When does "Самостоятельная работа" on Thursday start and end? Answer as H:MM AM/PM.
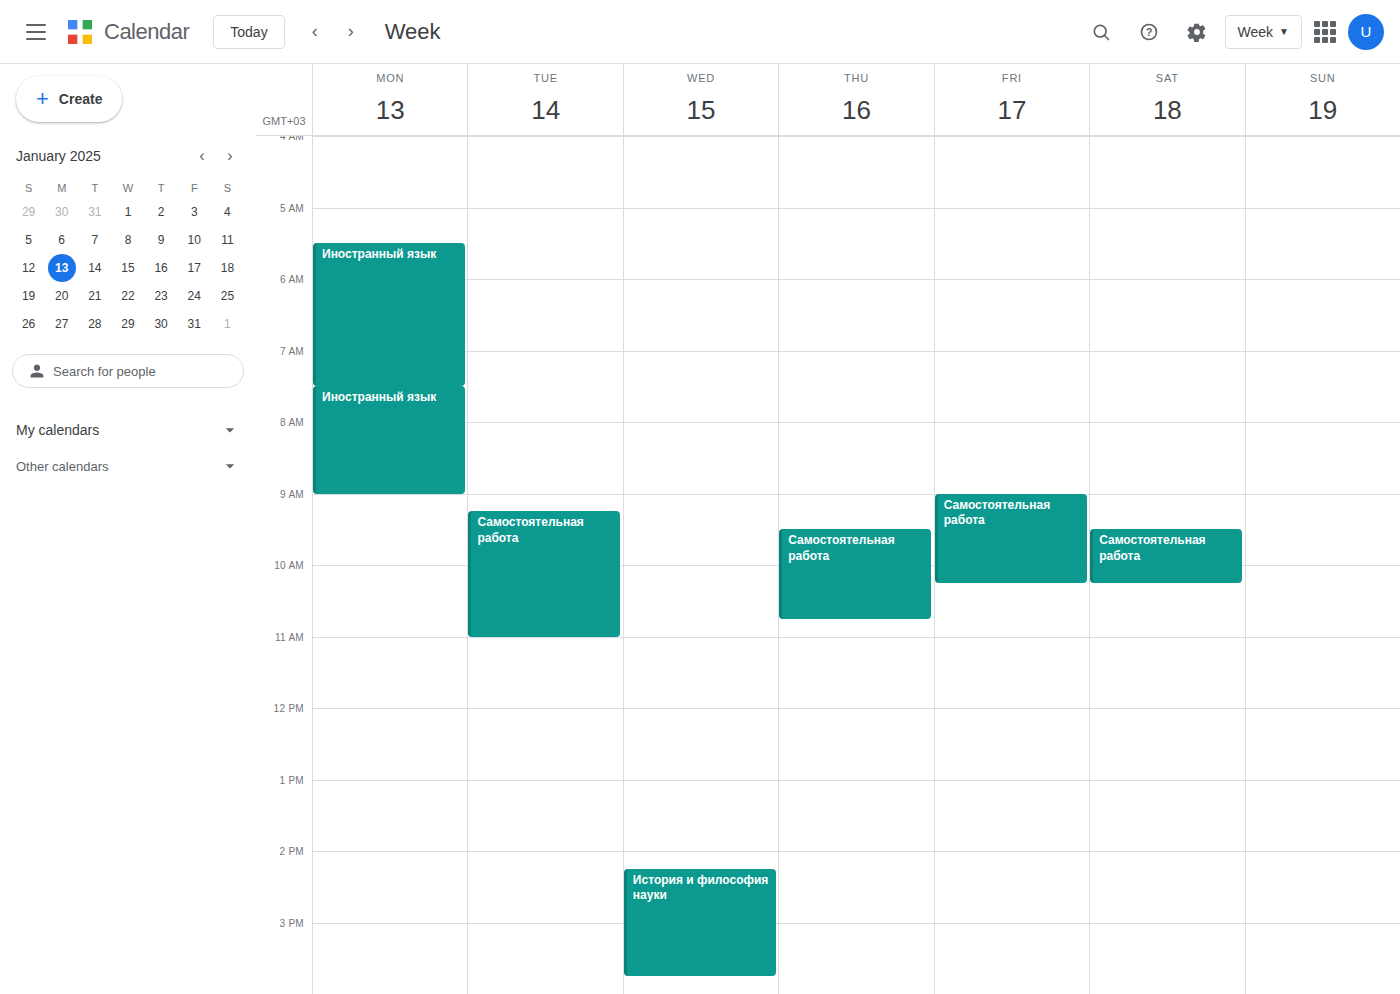
9:30 AM to 10:45 AM